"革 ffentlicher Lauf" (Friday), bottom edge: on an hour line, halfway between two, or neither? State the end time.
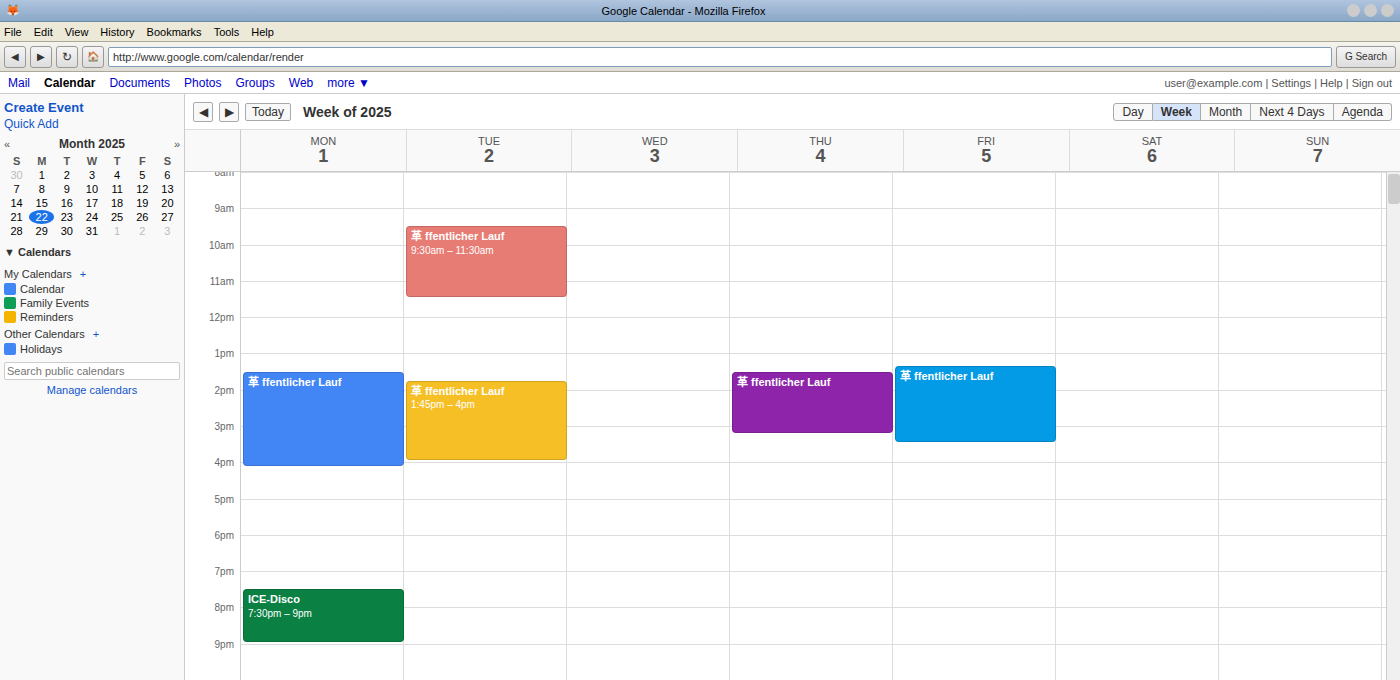
3:30 PM -- halfway between the 3 PM and 4 PM lines.